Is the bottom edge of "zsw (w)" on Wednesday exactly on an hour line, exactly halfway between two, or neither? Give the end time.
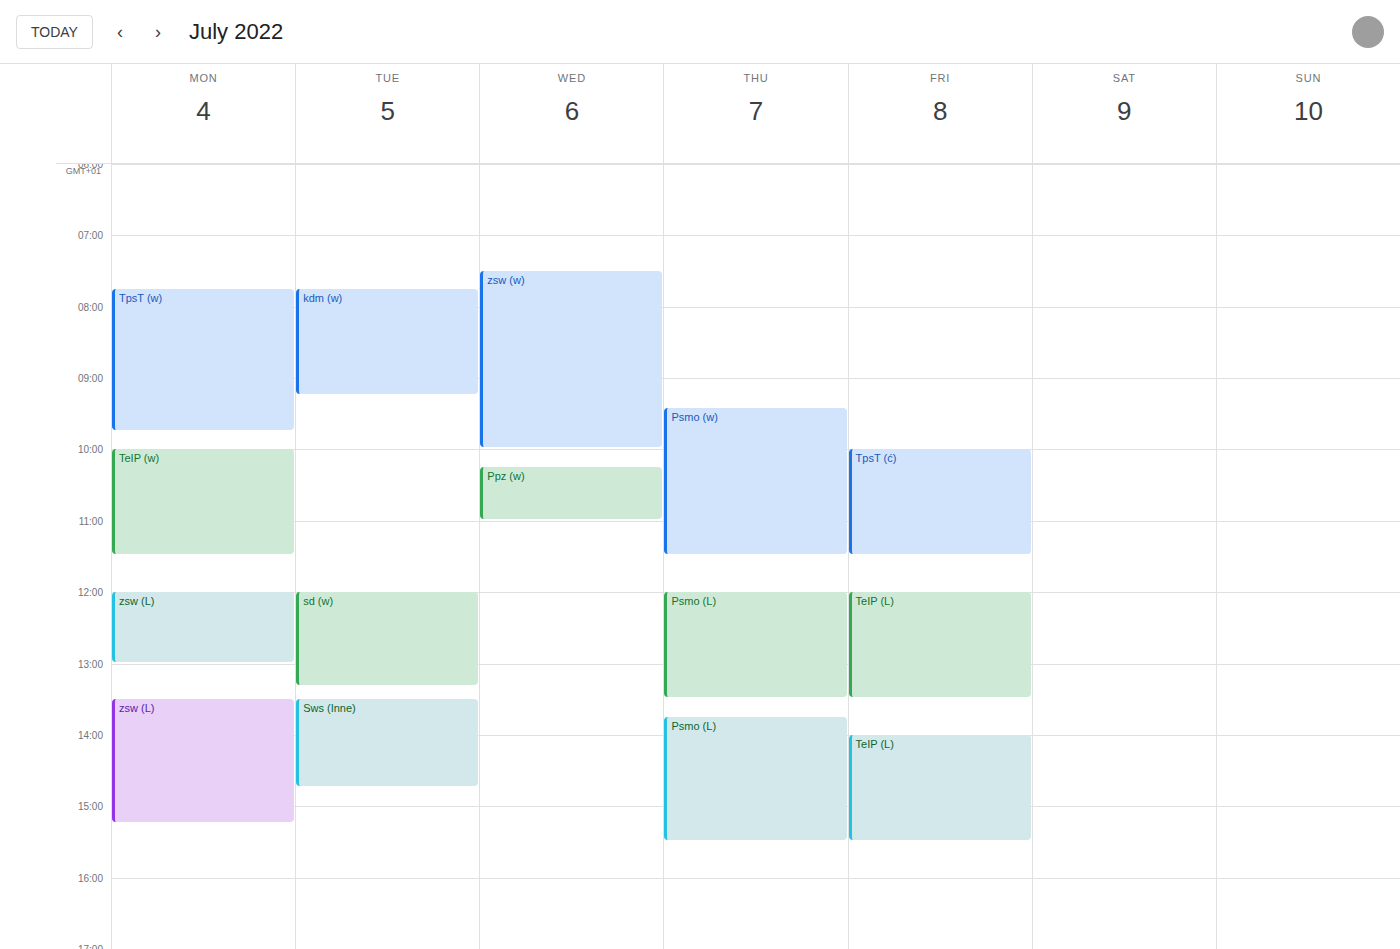
10:00 AM -- exactly on the 10 AM line.